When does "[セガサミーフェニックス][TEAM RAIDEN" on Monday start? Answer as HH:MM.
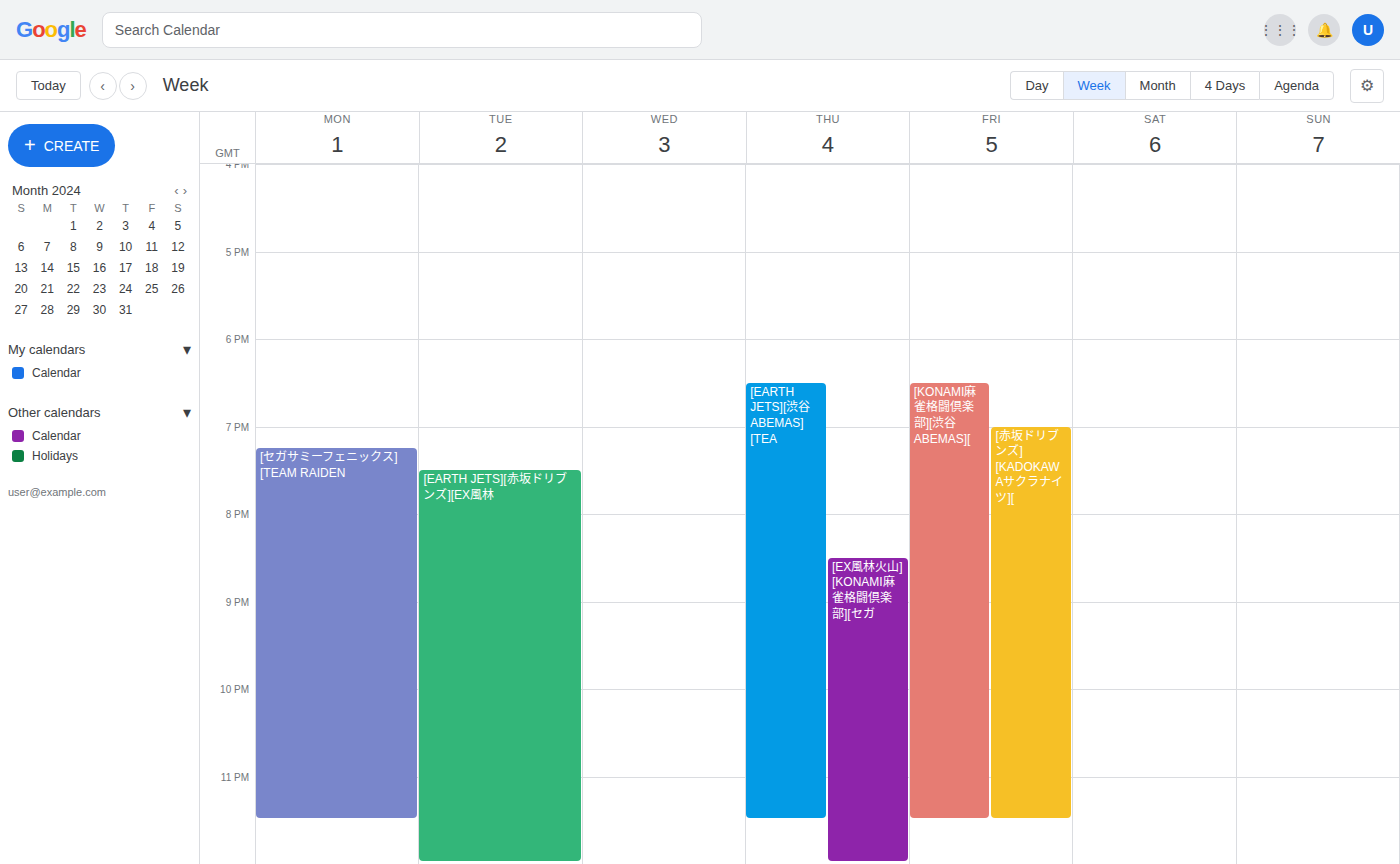
19:15